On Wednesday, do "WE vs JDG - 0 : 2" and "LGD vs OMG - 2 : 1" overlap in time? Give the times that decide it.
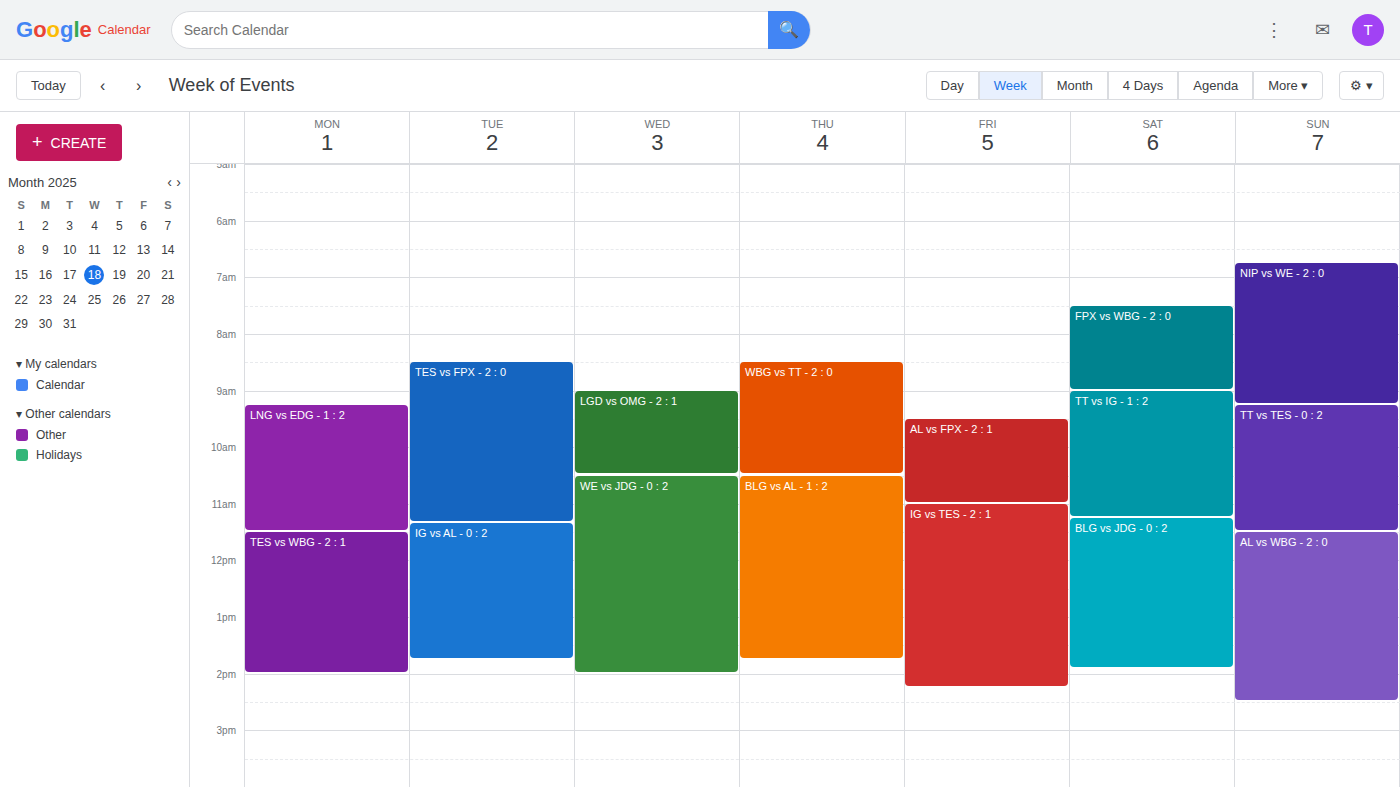
"LGD vs OMG - 2 : 1" ends at 10:30, exactly when "WE vs JDG - 0 : 2" starts -- they touch but do not overlap.